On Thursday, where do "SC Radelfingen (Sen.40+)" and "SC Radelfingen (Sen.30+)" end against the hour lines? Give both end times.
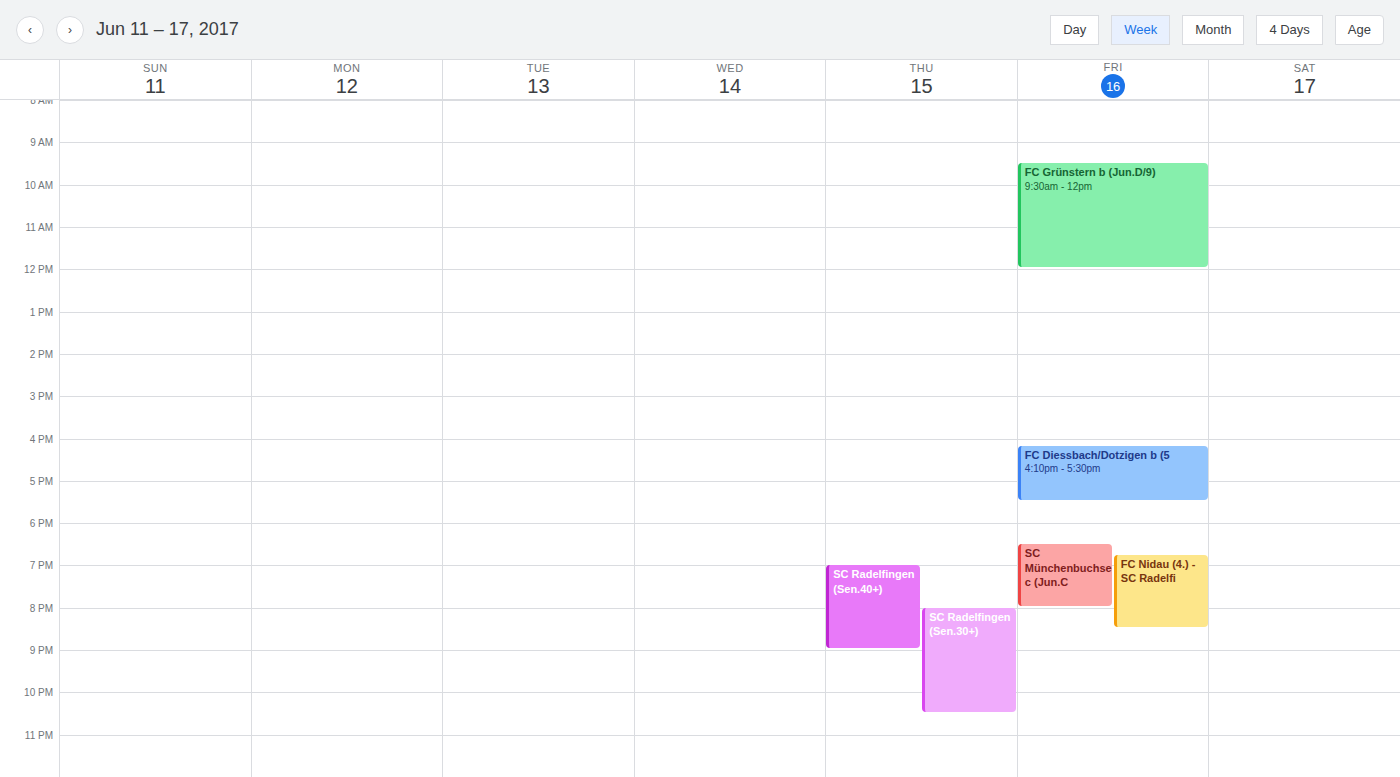
"SC Radelfingen (Sen.40+)": 9:00 PM, exactly on the 9 PM line. "SC Radelfingen (Sen.30+)": 10:30 PM, halfway between the 10 PM and 11 PM lines.